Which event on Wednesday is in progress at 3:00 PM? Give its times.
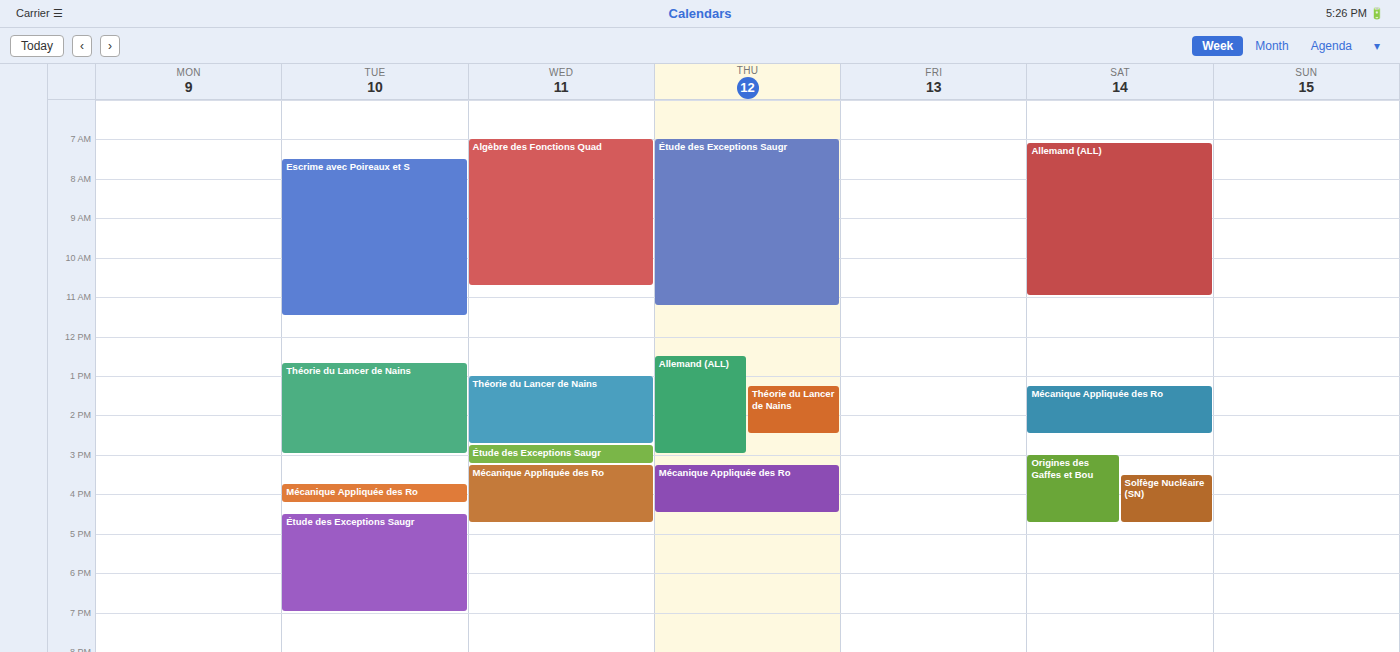
"Étude des Exceptions Saugr", 2:45 PM to 3:15 PM